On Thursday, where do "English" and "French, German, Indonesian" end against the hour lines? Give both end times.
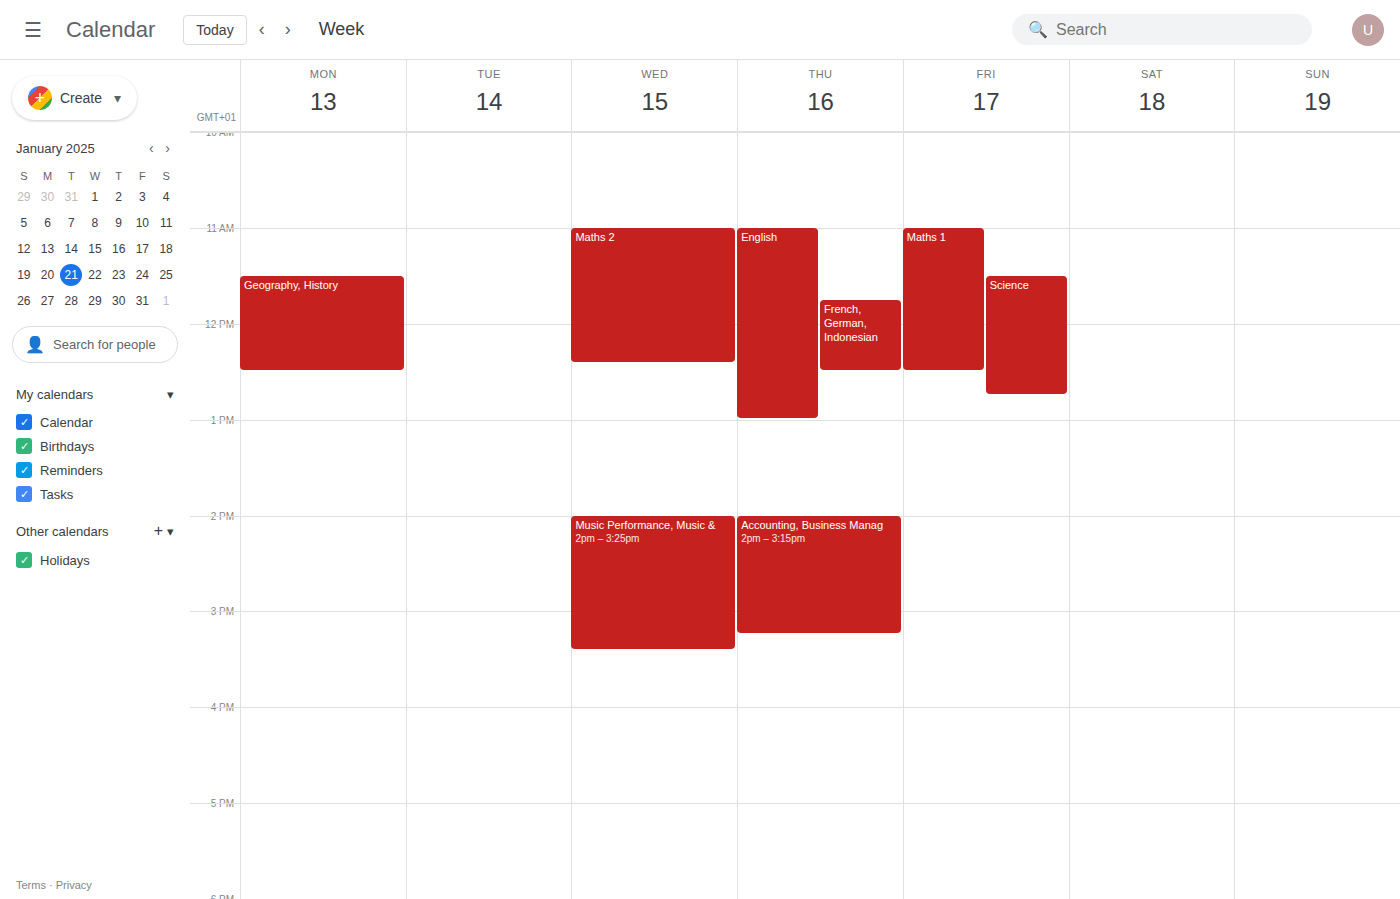
"English": 13:00, exactly on the 13:00 line. "French, German, Indonesian": 12:30, halfway between the 12:00 and 13:00 lines.